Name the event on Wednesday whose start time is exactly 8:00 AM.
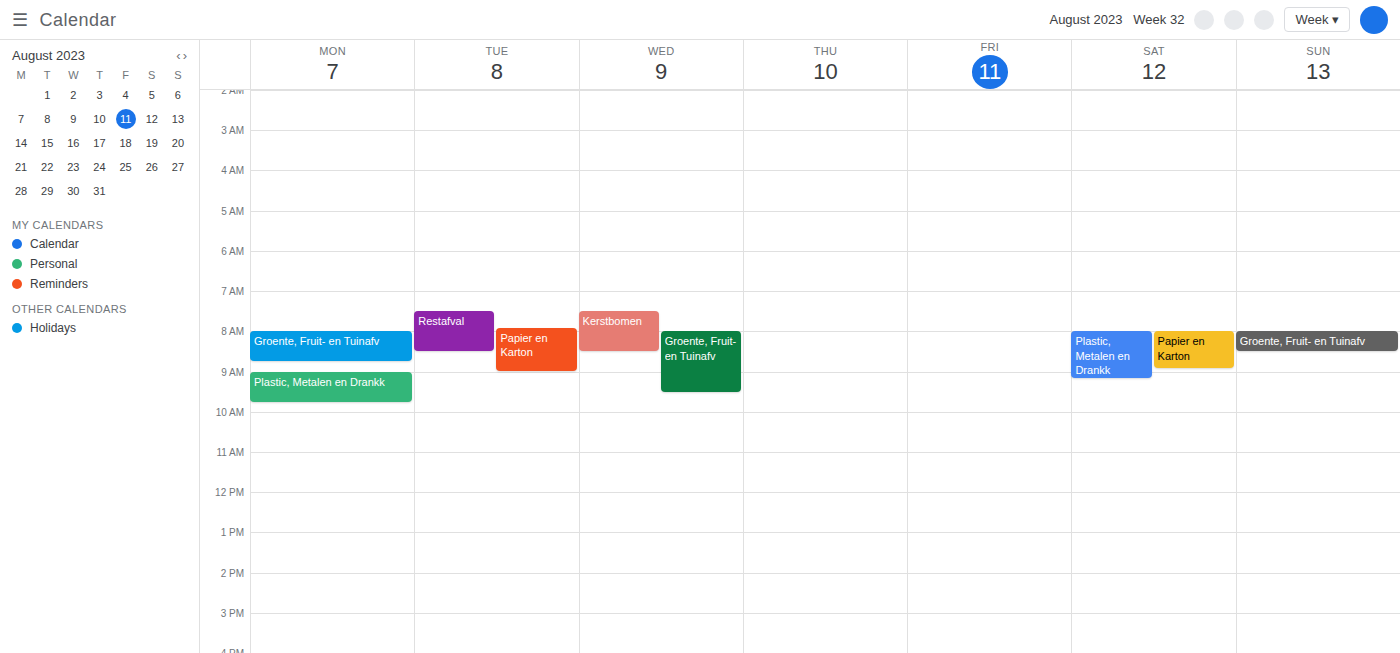
"Groente, Fruit- en Tuinafv"